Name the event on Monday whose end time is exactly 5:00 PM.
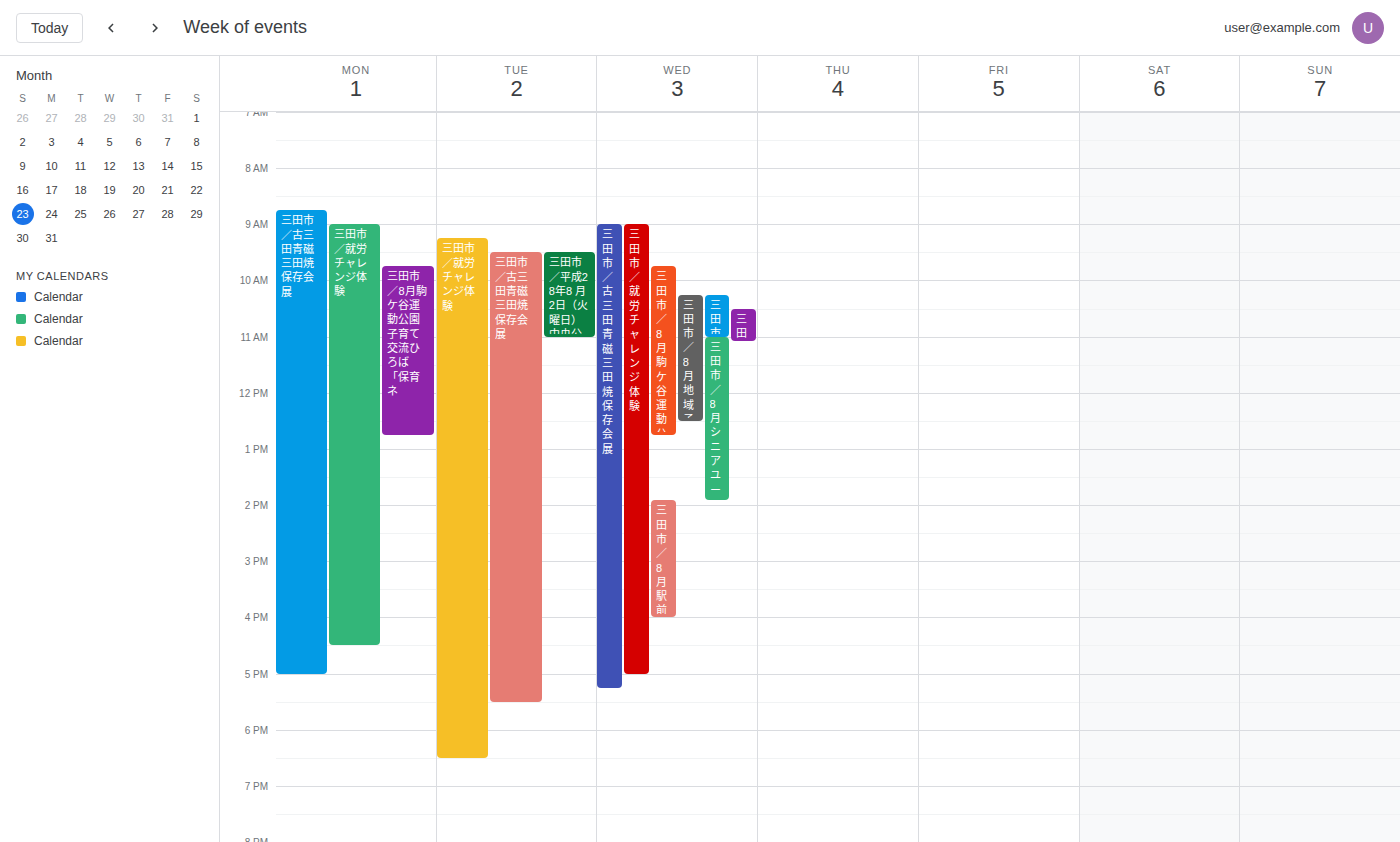
"三田市／古三田青磁三田焼保存会展"